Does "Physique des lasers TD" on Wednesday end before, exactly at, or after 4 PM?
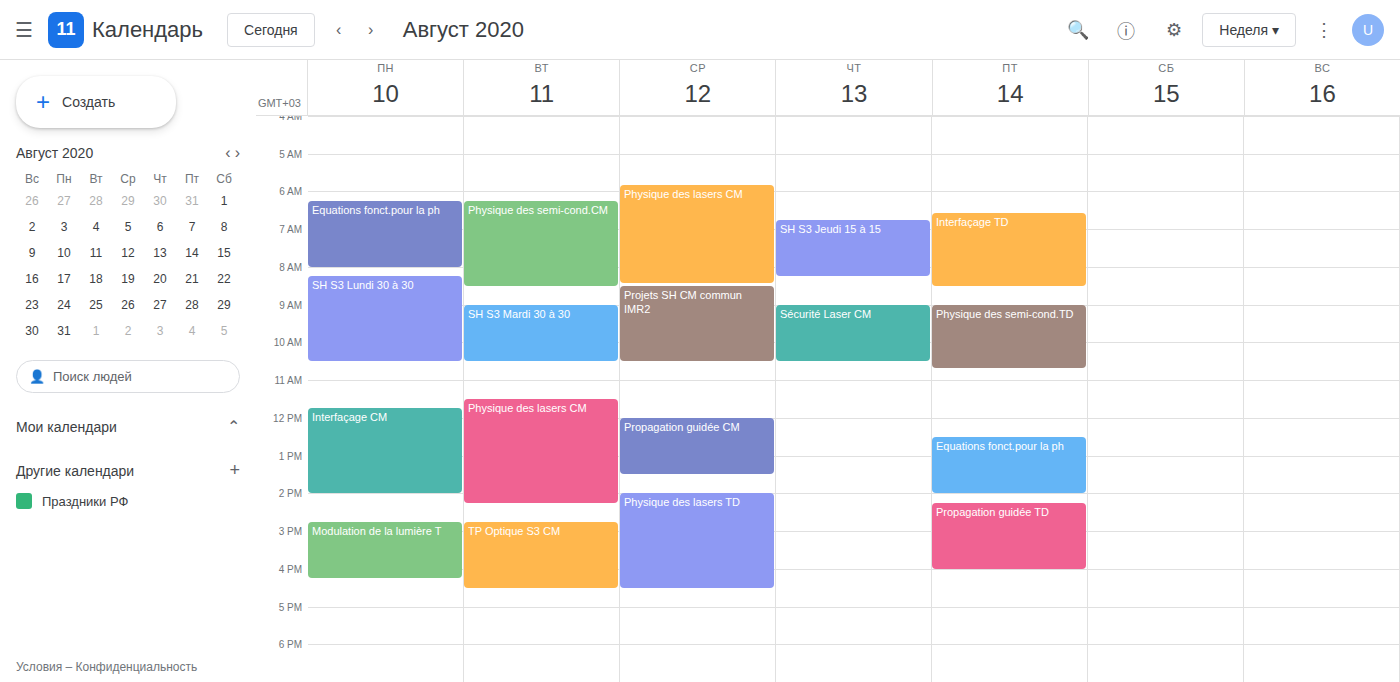
4:30 PM -- after 4 PM, 30 minutes below the 4 PM line.